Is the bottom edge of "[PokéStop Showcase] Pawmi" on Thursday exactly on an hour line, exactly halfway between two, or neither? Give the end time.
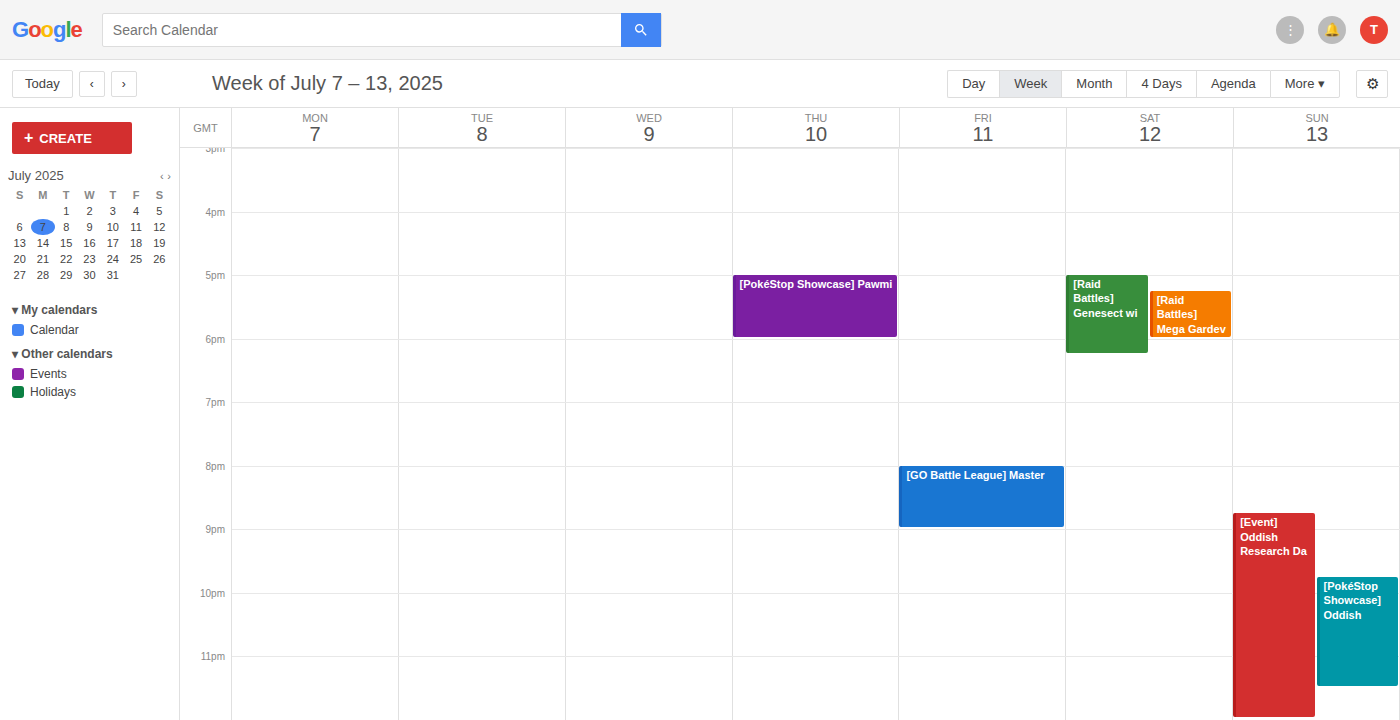
18:00 -- exactly on the 18:00 line.